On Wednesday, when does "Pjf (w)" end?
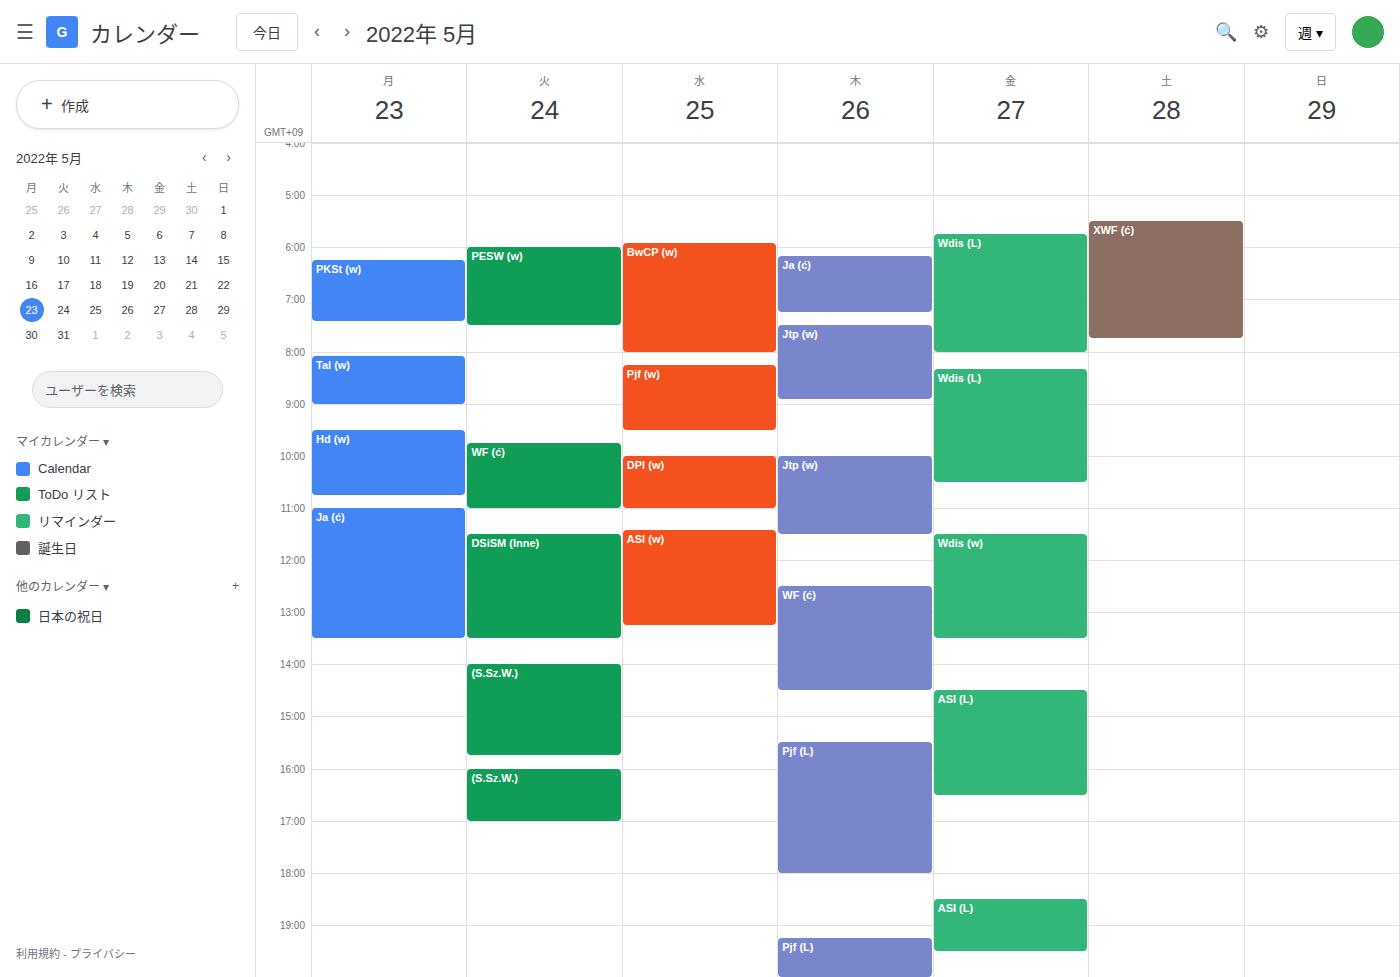
09:30